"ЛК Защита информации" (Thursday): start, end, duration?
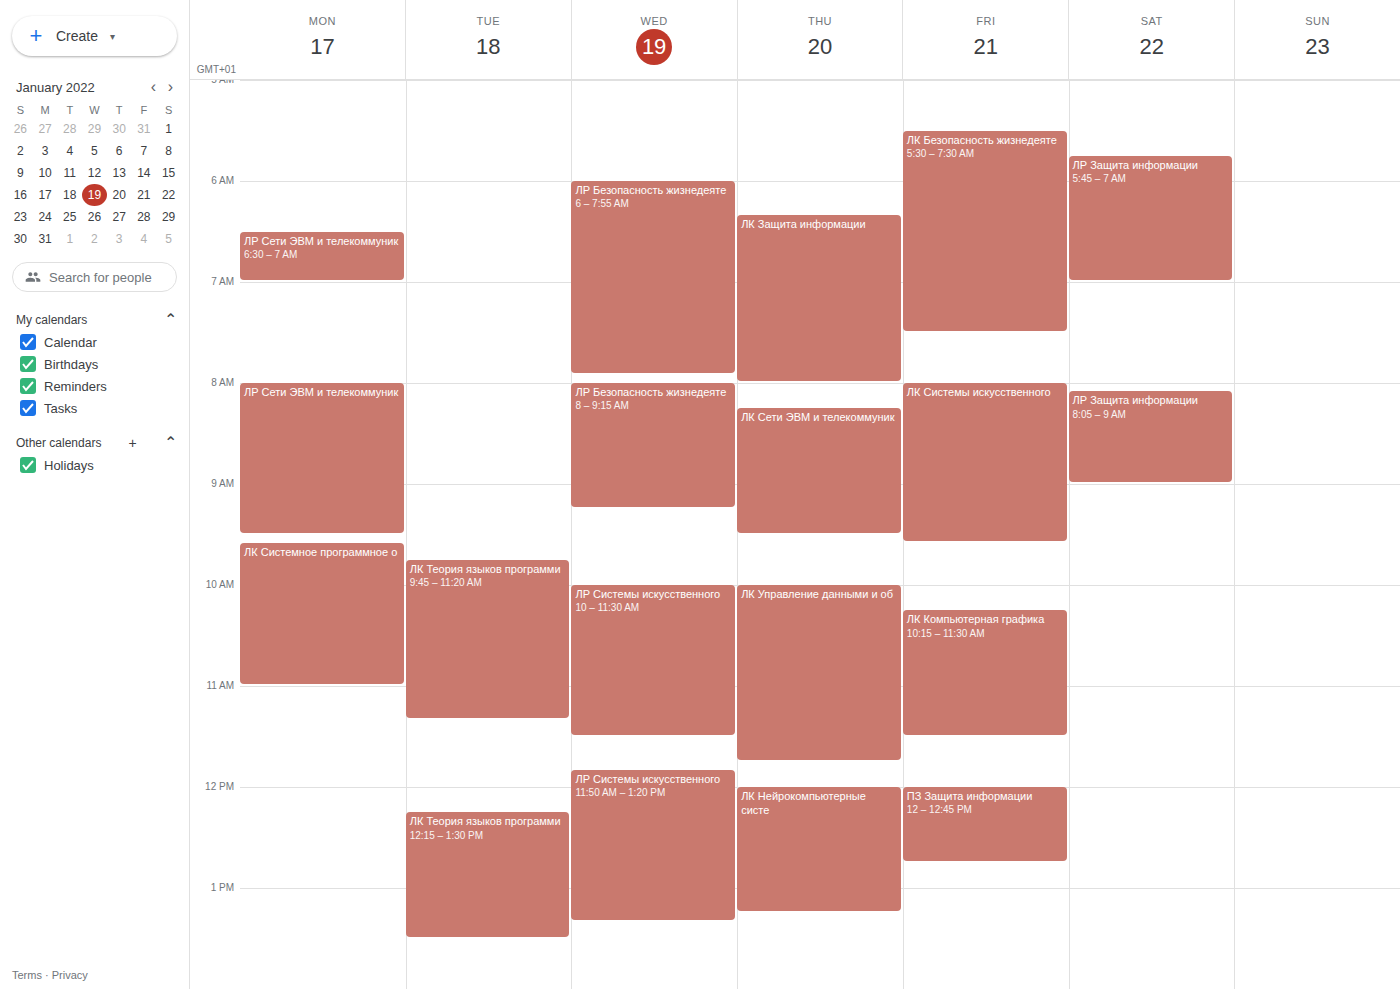
6:20 AM to 8:00 AM, 1 hour 40 minutes